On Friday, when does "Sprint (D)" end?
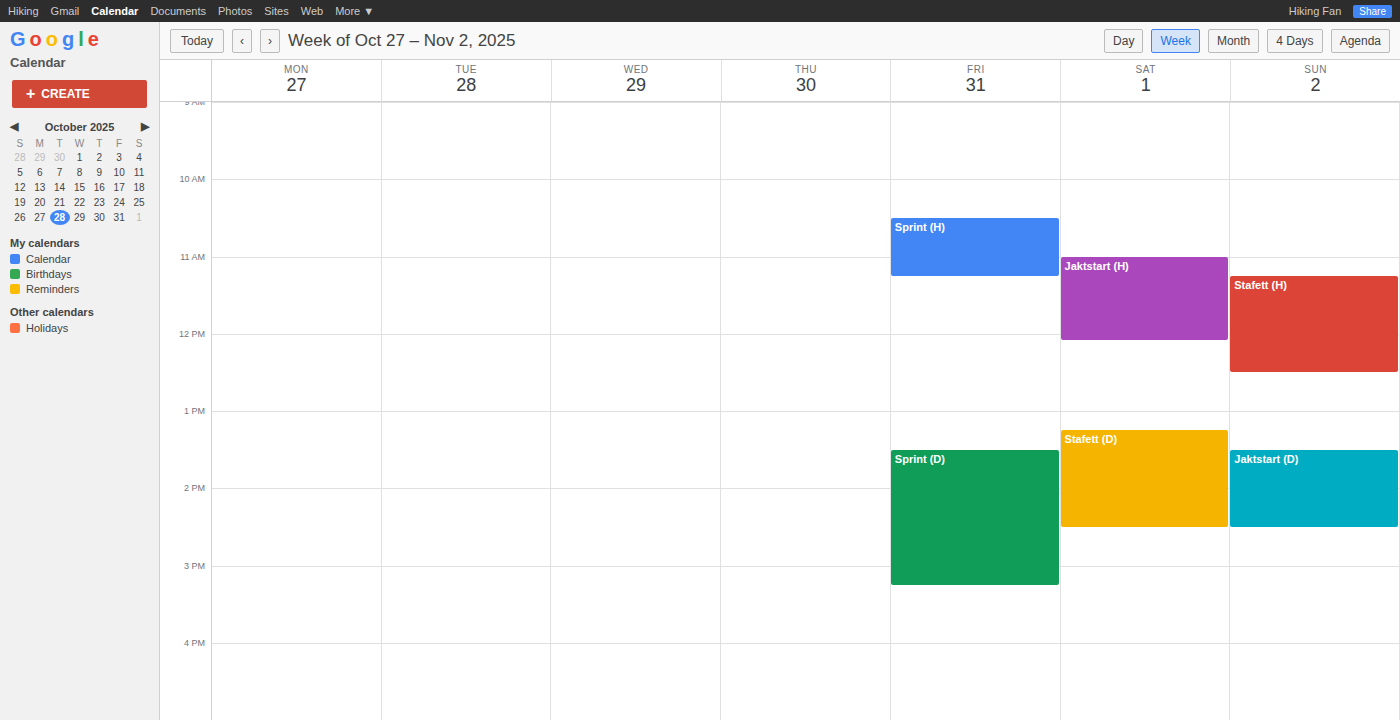
15:15